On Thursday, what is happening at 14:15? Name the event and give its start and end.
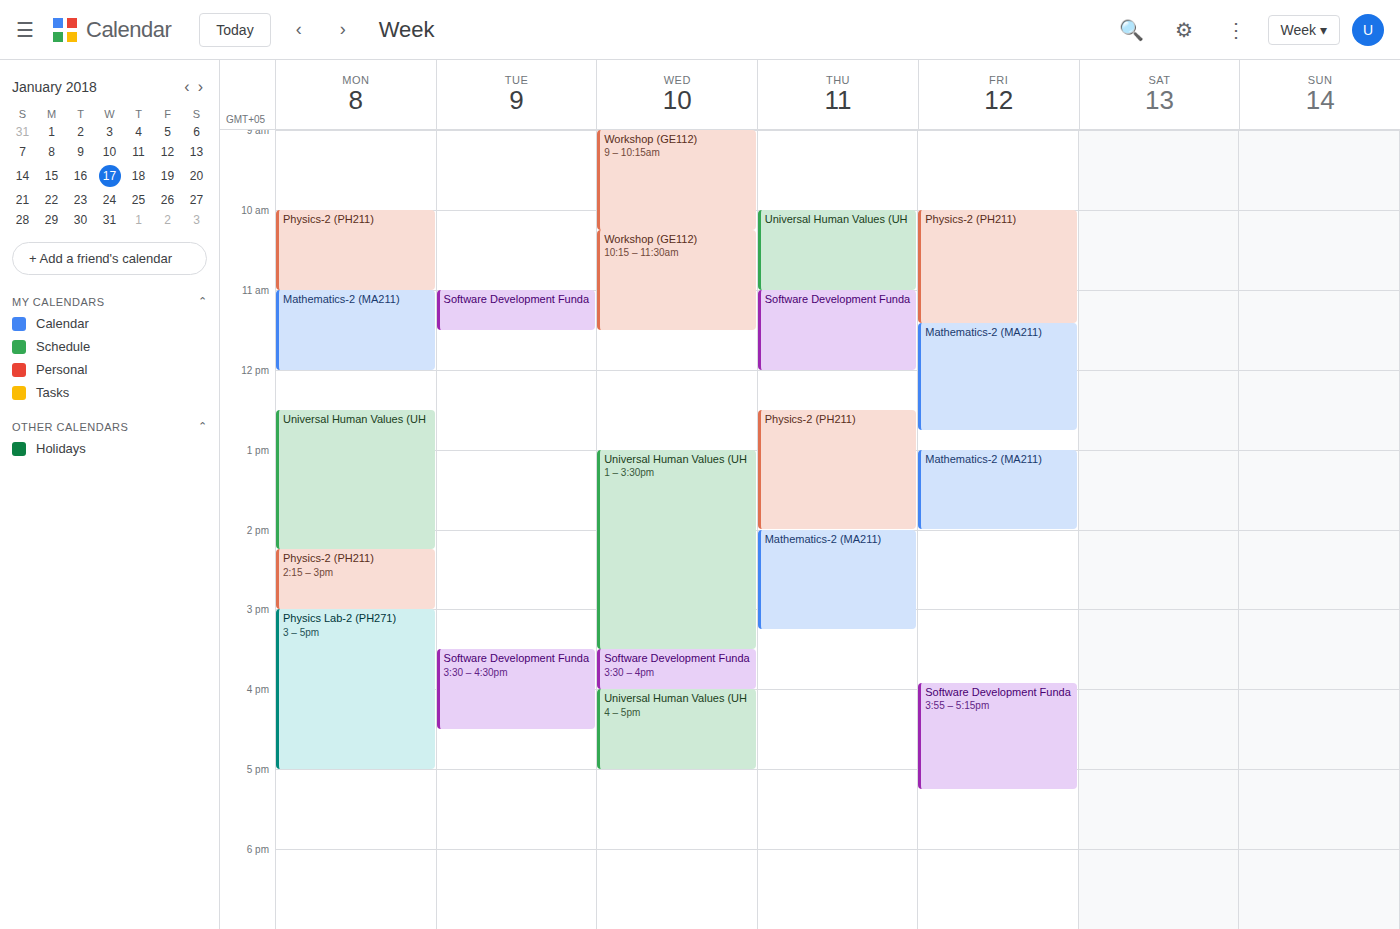
"Mathematics-2 (MA211)", 14:00 to 15:15